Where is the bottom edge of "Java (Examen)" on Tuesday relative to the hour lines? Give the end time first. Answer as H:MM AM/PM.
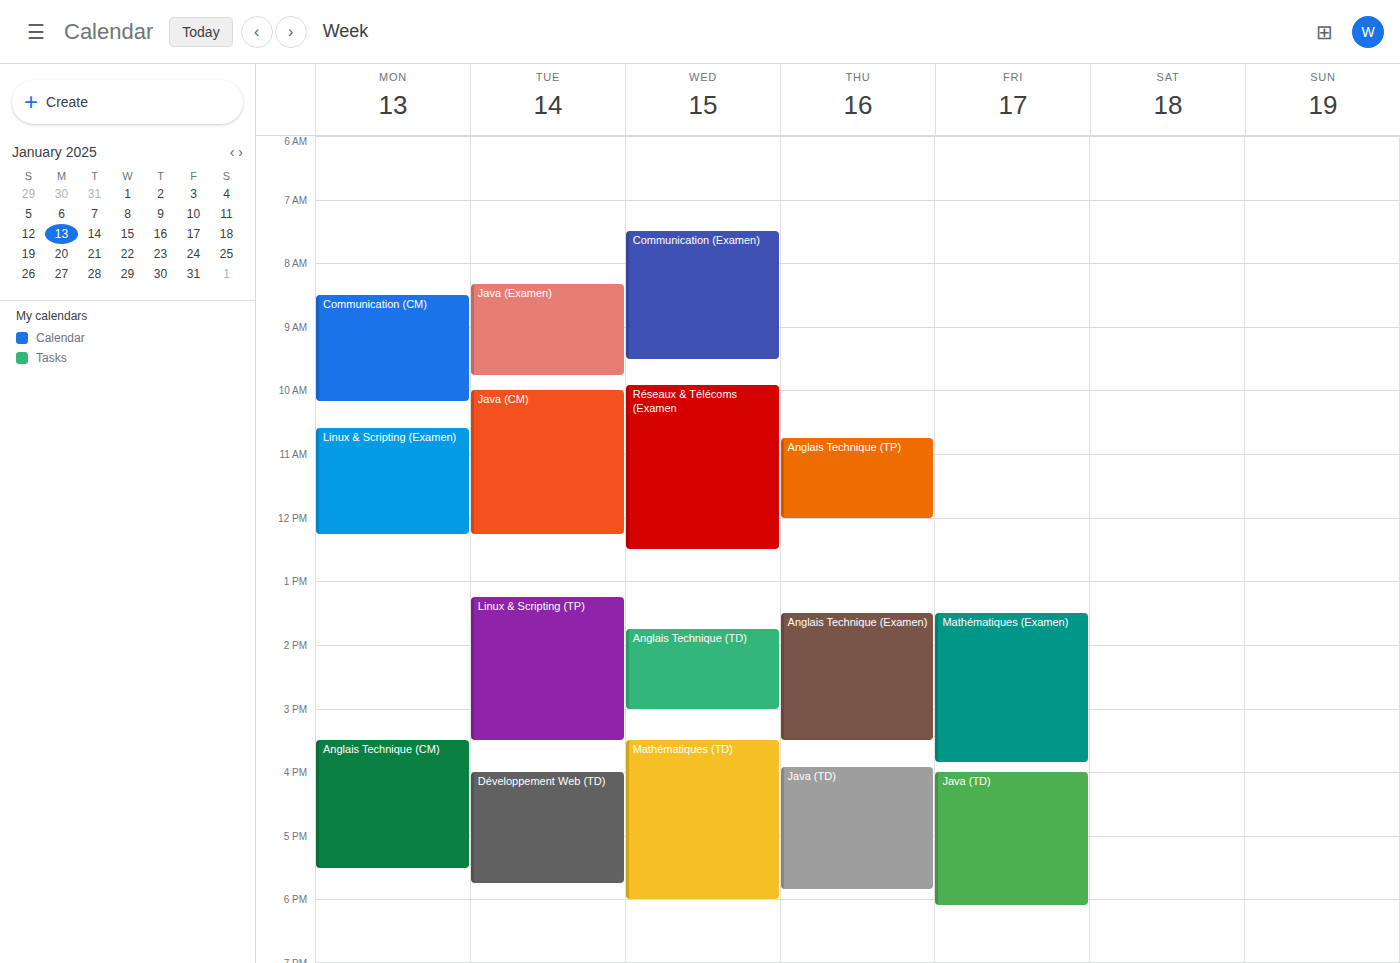
9:45 AM -- neither: three quarters of the way from the 9 AM line to the 10 AM line.